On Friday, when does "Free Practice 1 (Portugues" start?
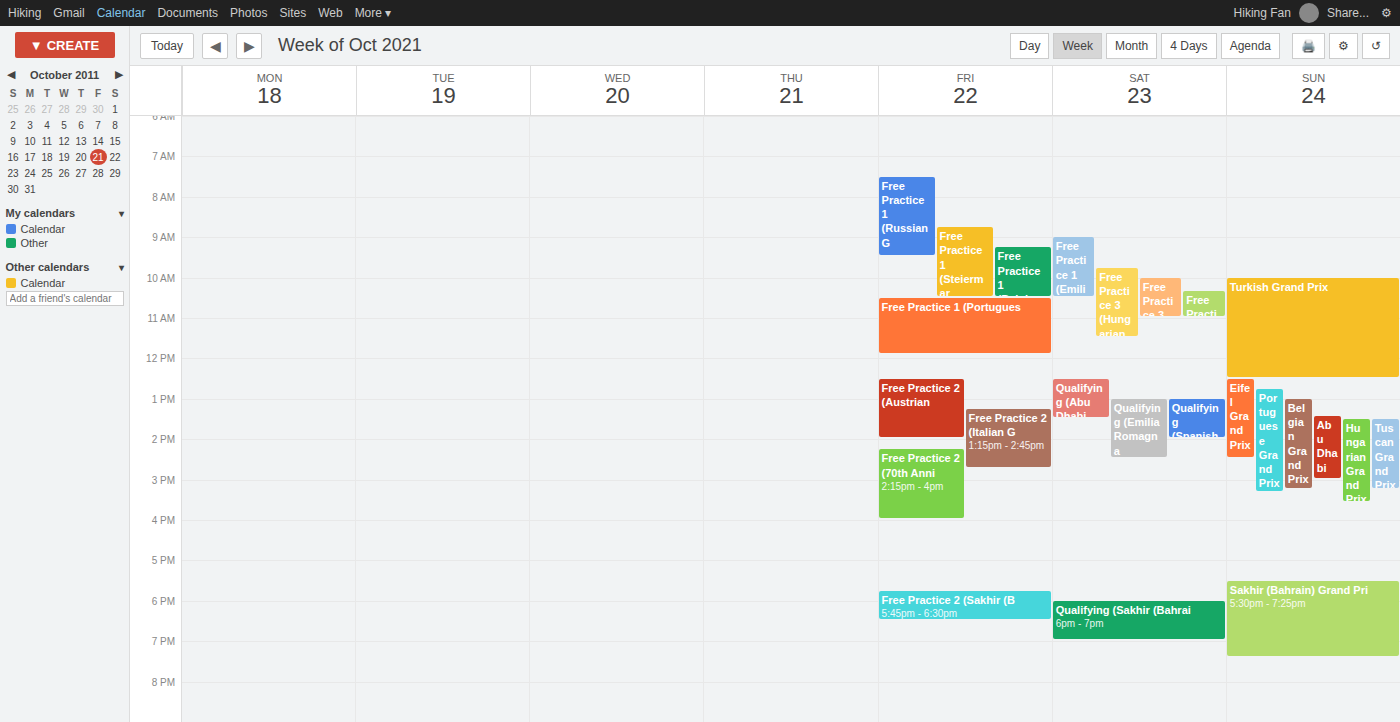
10:30 AM